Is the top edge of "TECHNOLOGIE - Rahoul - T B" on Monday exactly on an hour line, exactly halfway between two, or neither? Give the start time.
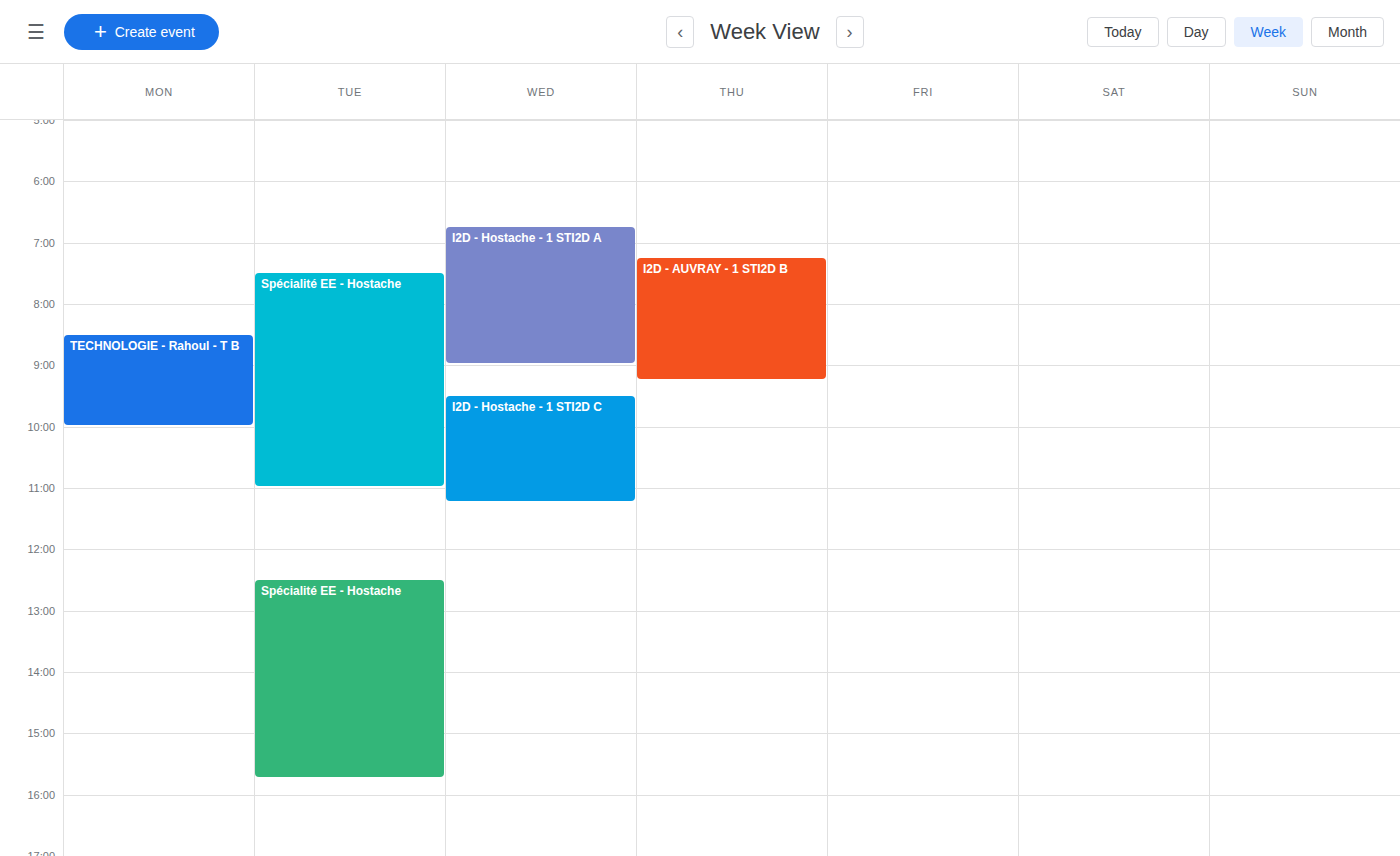
8:30 AM -- halfway between the 8 AM and 9 AM lines.